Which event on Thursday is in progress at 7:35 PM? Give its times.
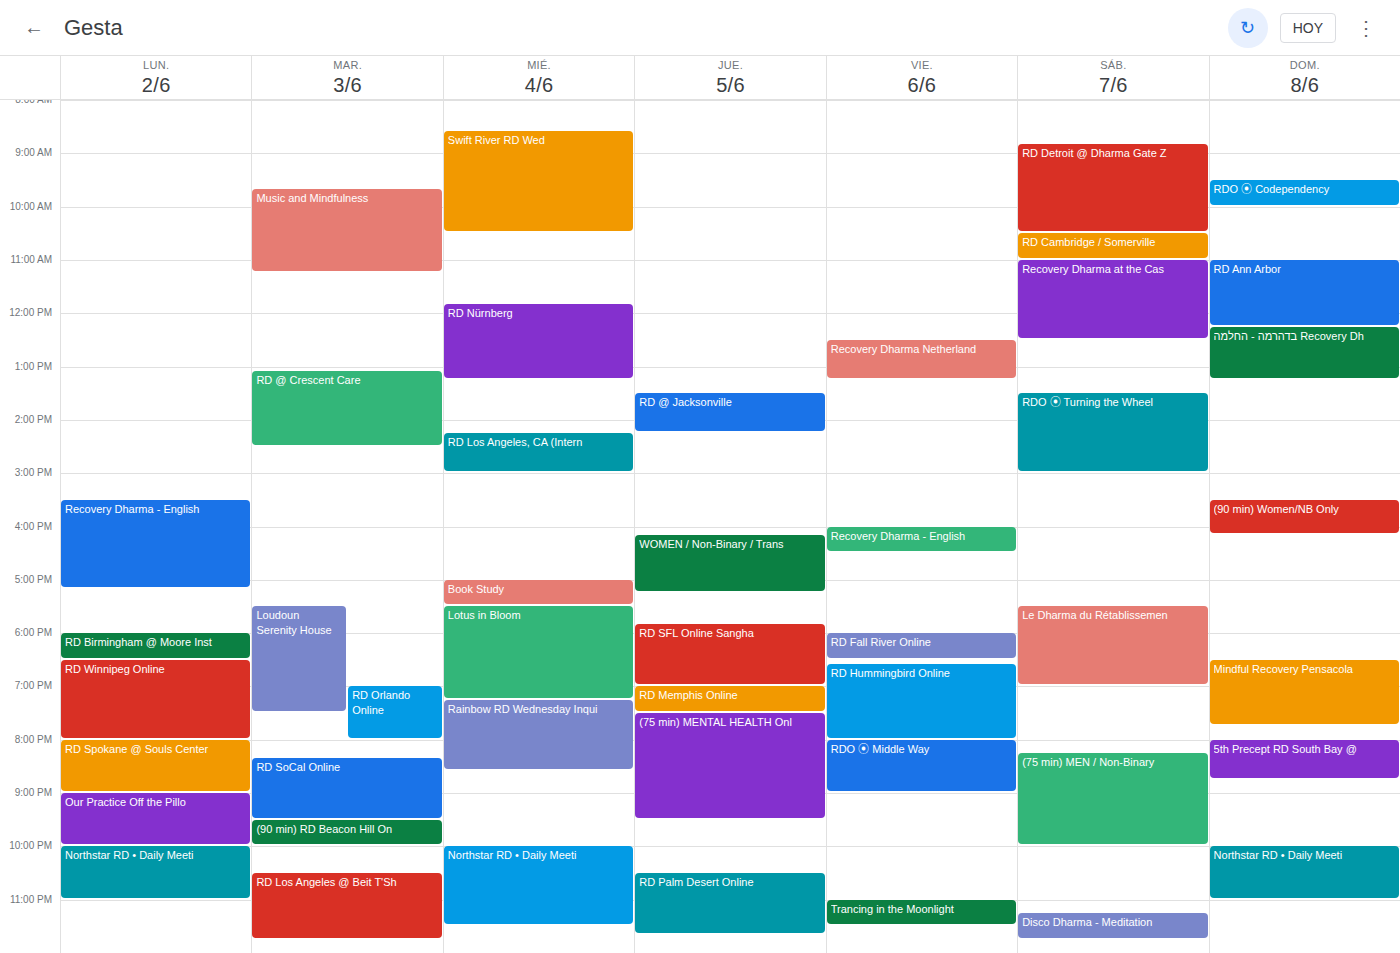
"(75 min) MENTAL HEALTH Onl", 7:30 PM to 9:30 PM